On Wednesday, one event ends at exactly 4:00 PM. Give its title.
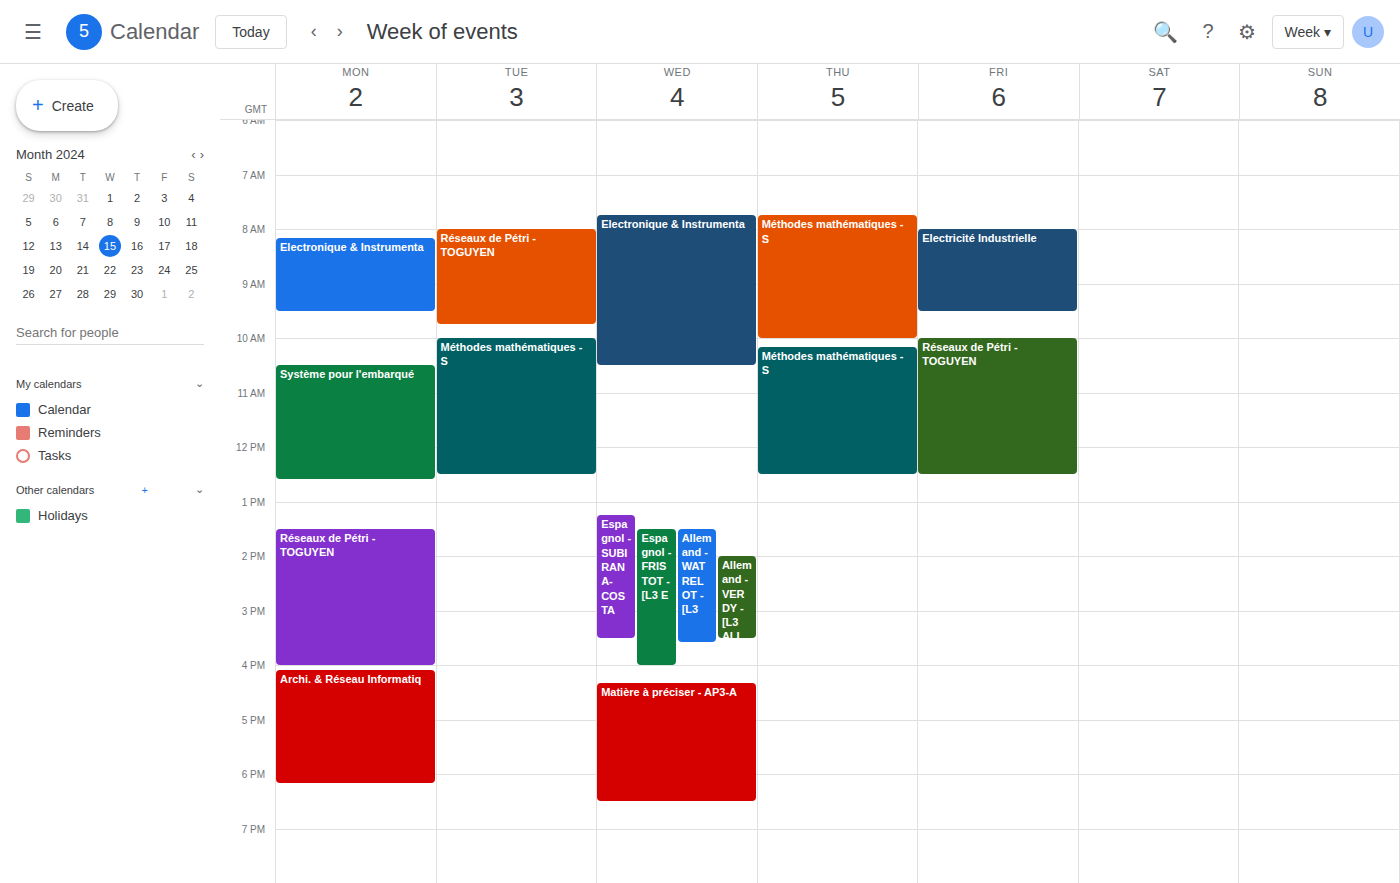
"Espagnol - FRISTOT - [L3 E"